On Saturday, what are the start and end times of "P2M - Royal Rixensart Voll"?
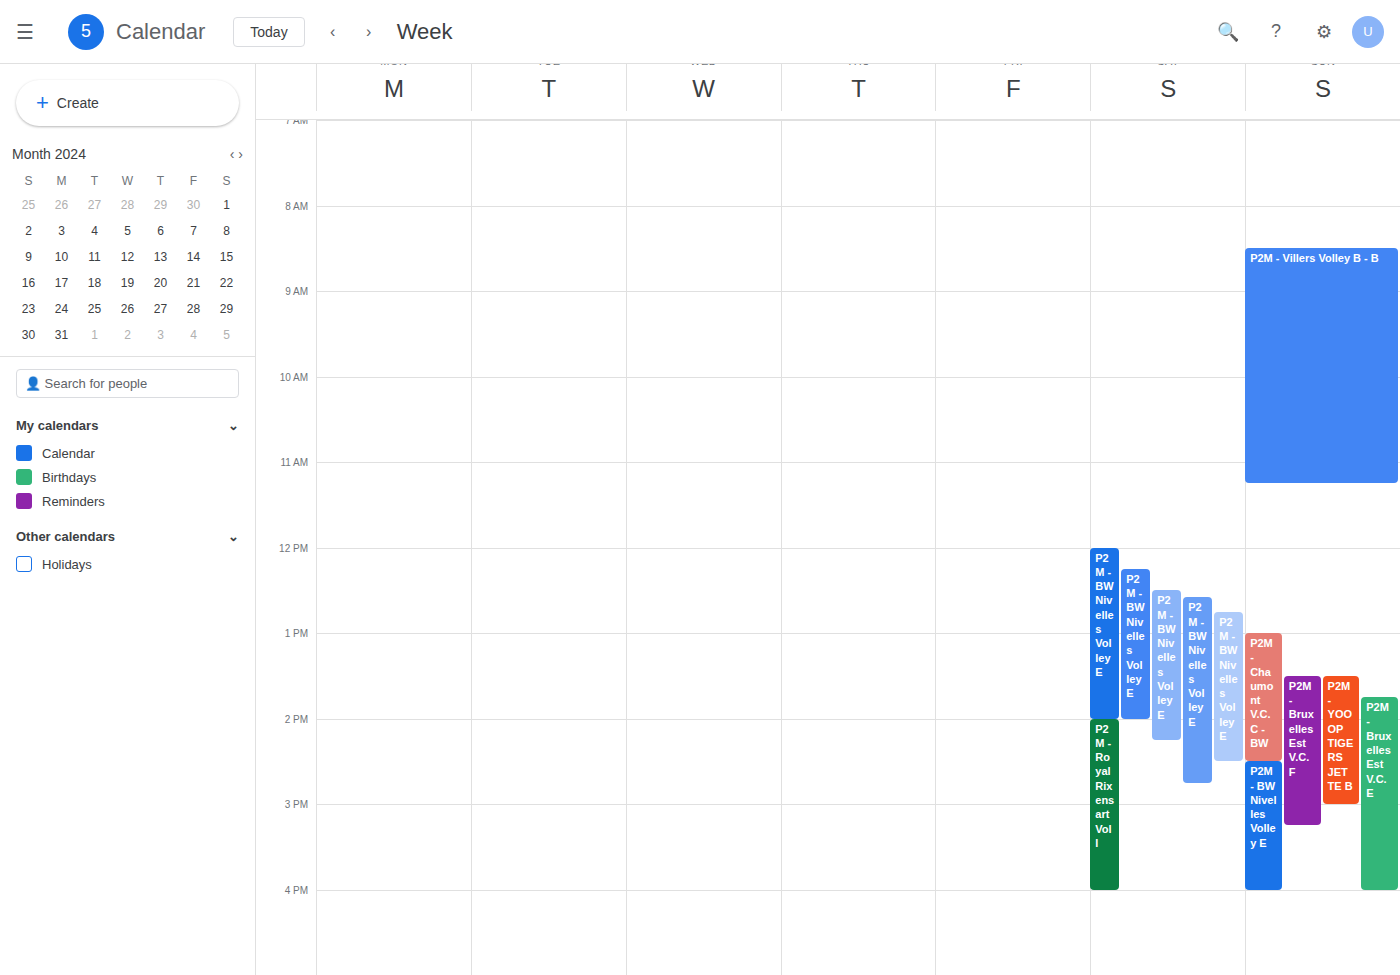
2:00 PM to 4:00 PM